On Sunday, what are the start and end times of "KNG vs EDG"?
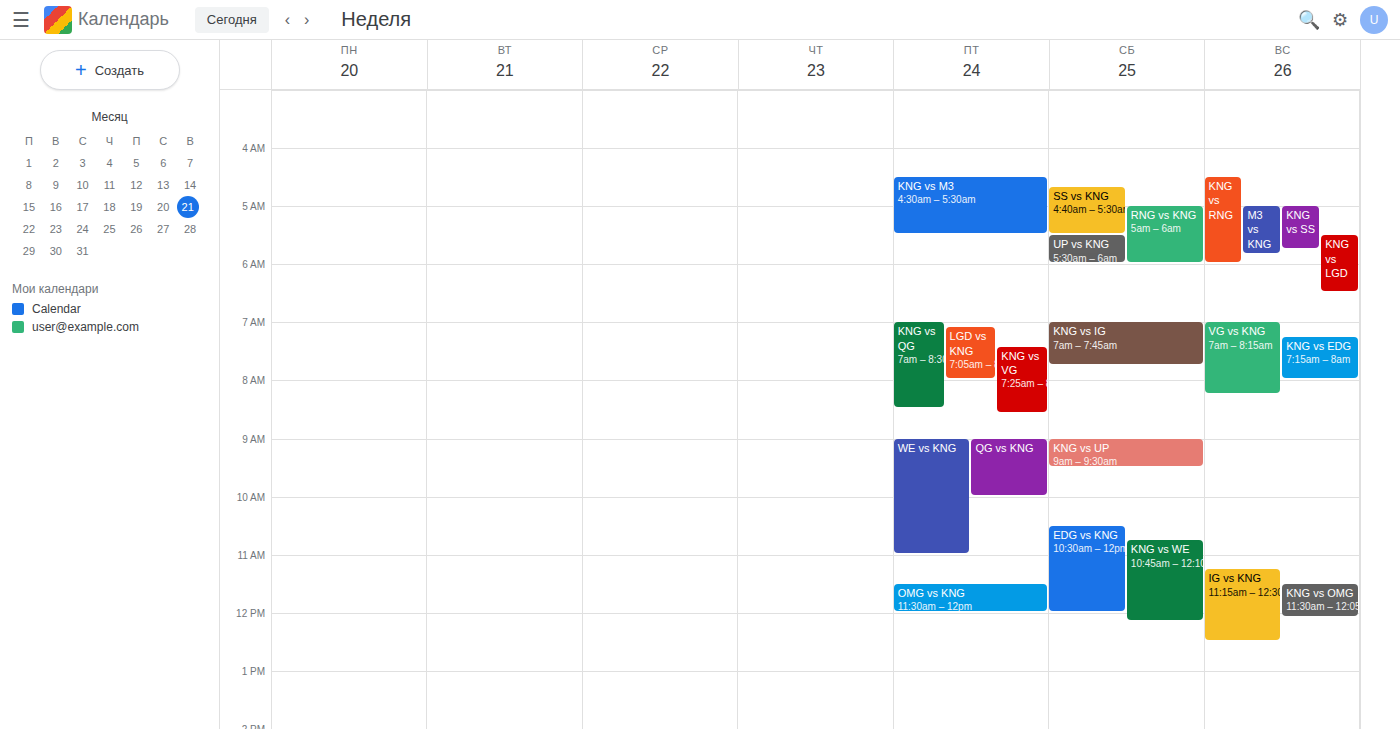
7:15 AM to 8:00 AM